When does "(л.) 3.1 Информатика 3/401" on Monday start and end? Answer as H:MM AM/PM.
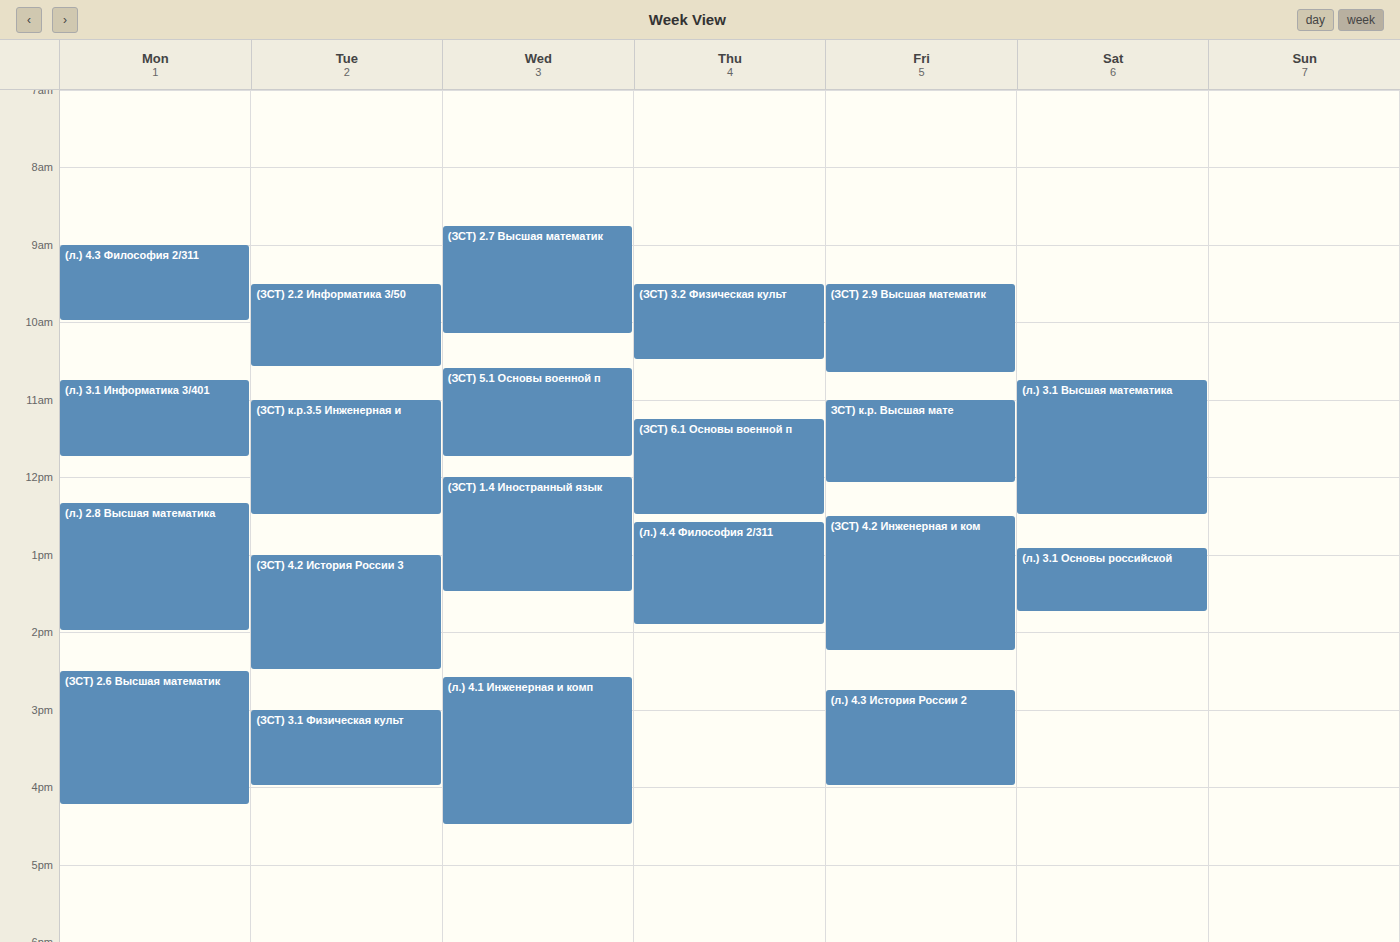
10:45 AM to 11:45 AM